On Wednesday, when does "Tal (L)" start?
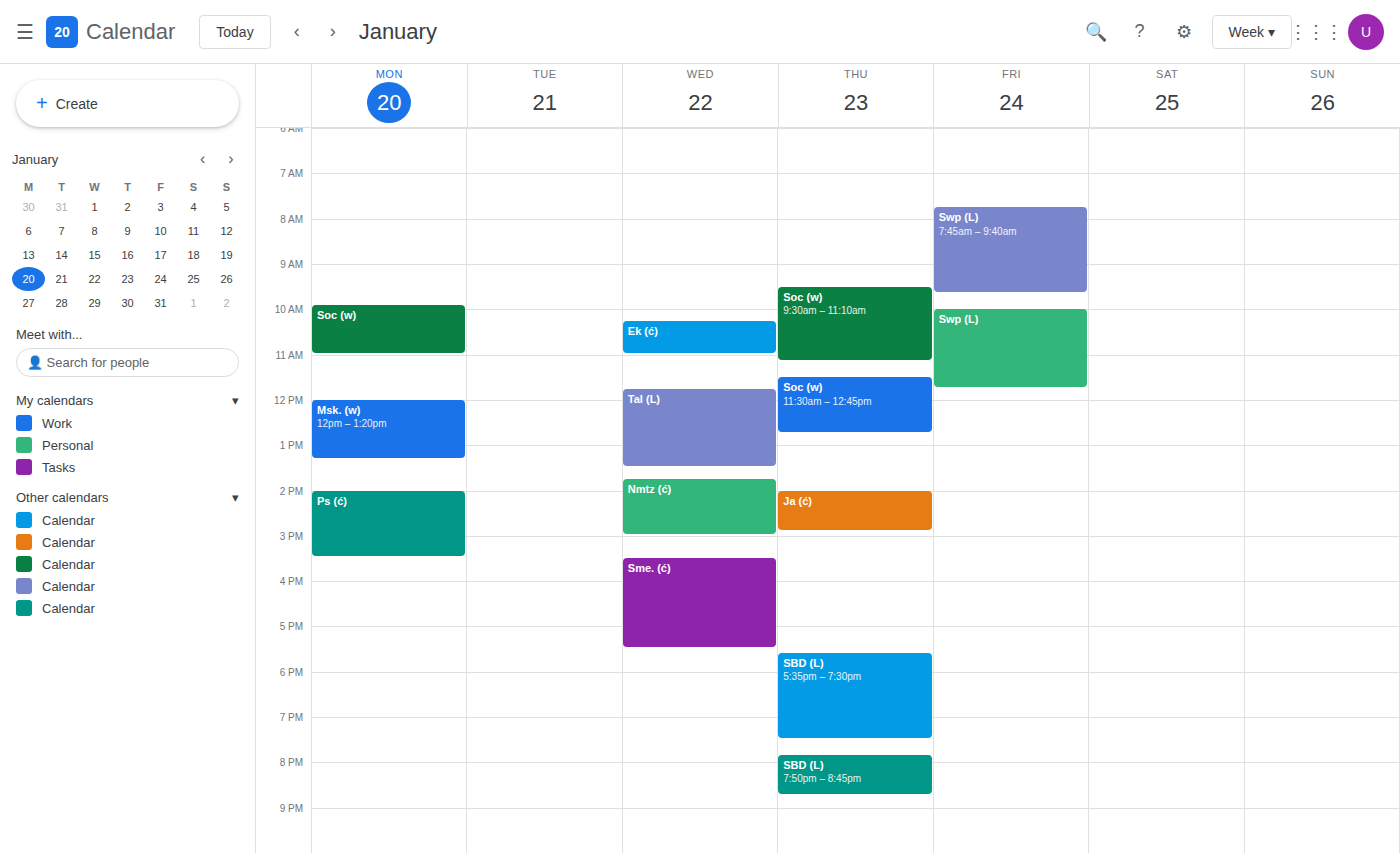
11:45